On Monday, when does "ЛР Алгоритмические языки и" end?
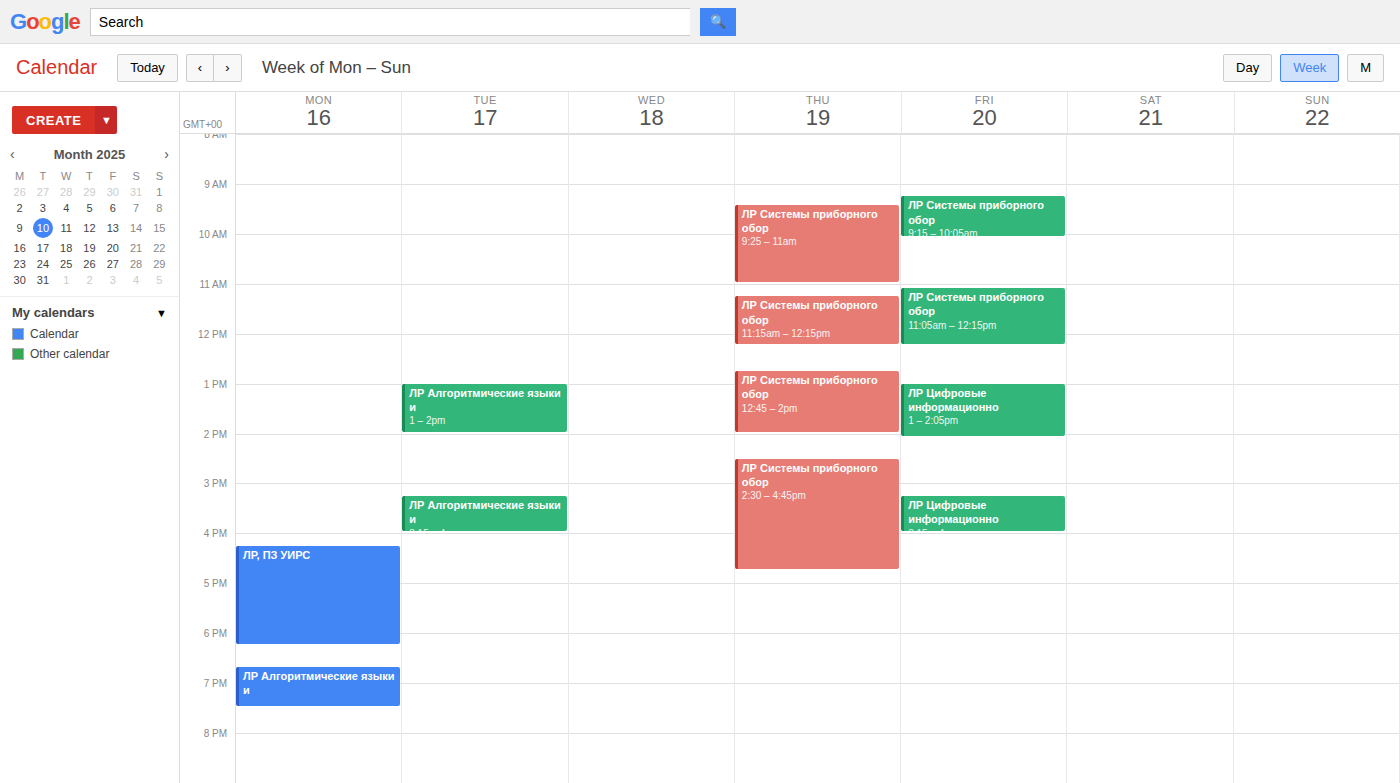
7:30 PM